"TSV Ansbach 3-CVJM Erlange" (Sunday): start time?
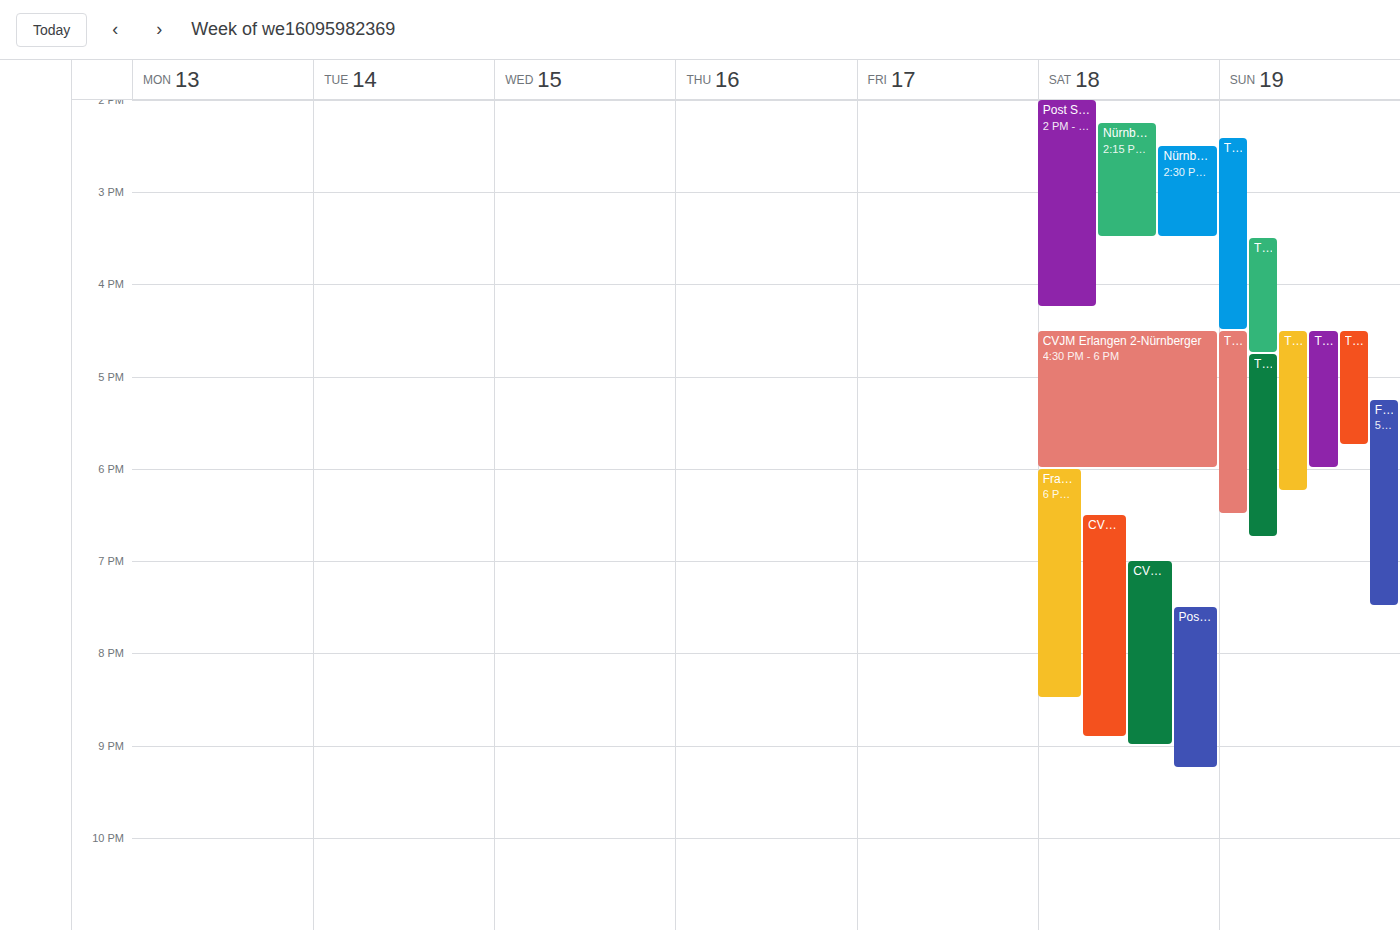
4:30 PM